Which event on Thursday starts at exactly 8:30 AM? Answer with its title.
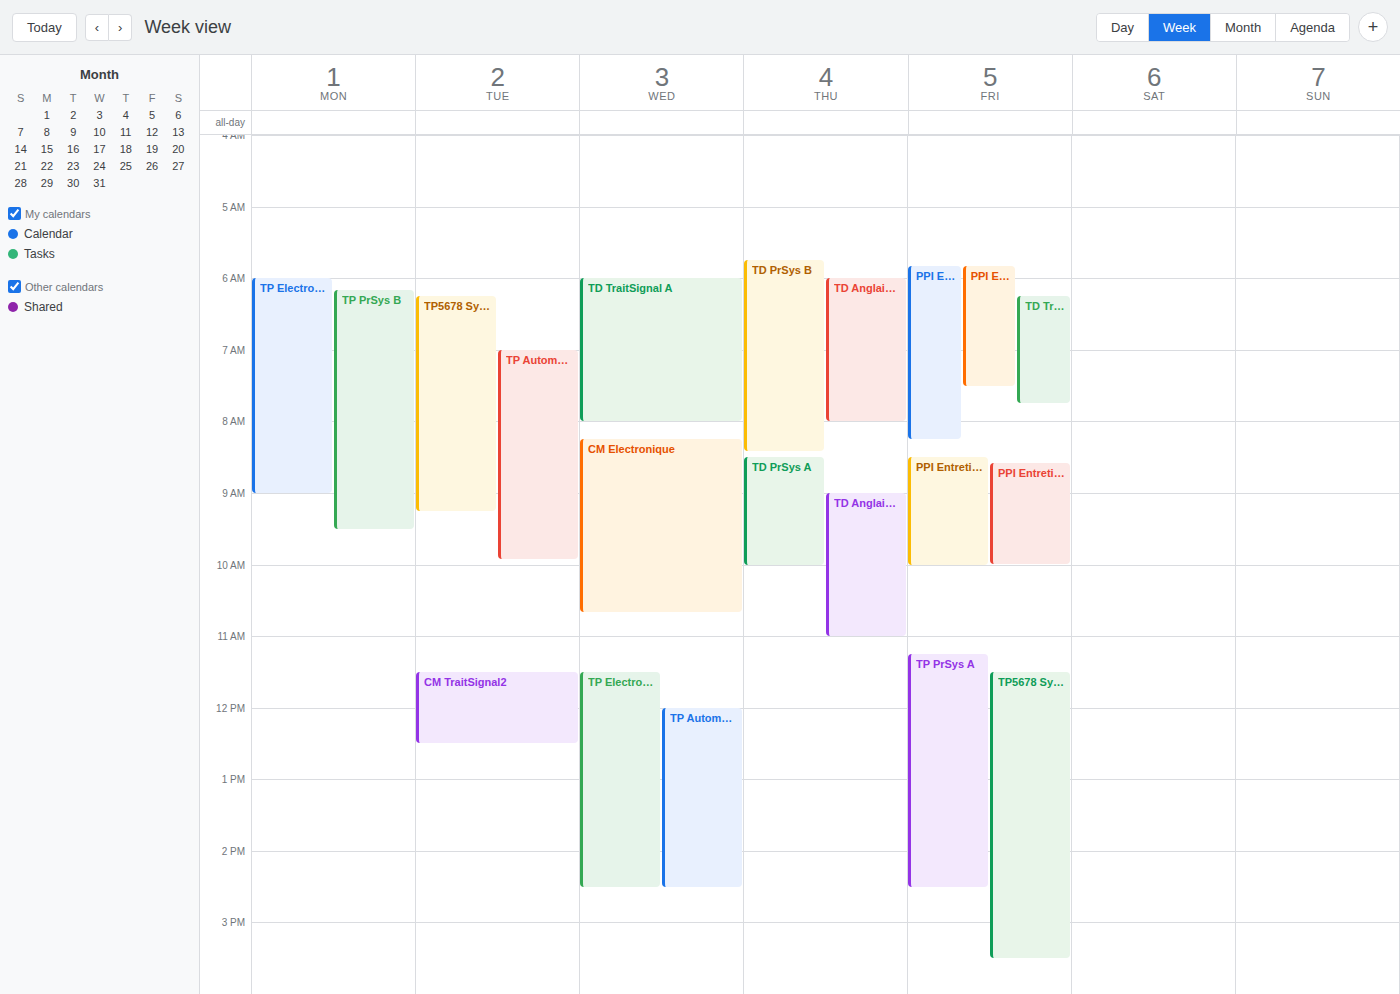
"TD PrSys A"